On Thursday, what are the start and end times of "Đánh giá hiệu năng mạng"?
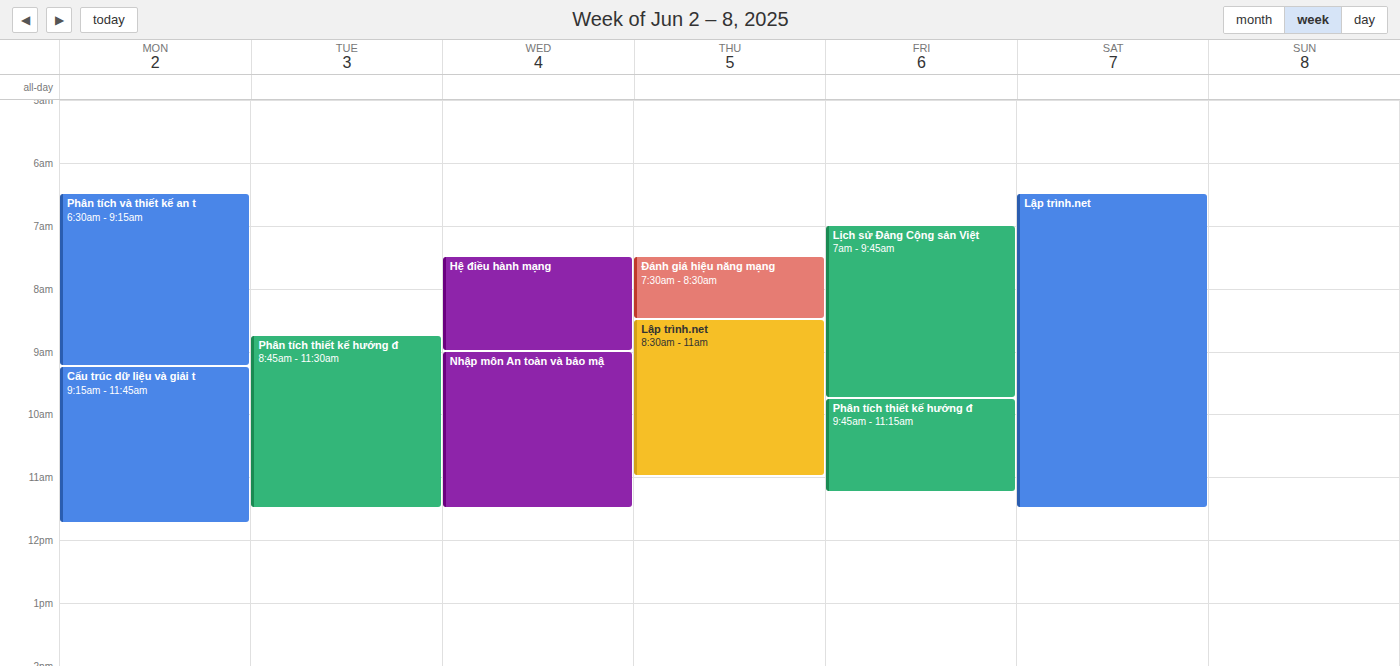
07:30 to 08:30